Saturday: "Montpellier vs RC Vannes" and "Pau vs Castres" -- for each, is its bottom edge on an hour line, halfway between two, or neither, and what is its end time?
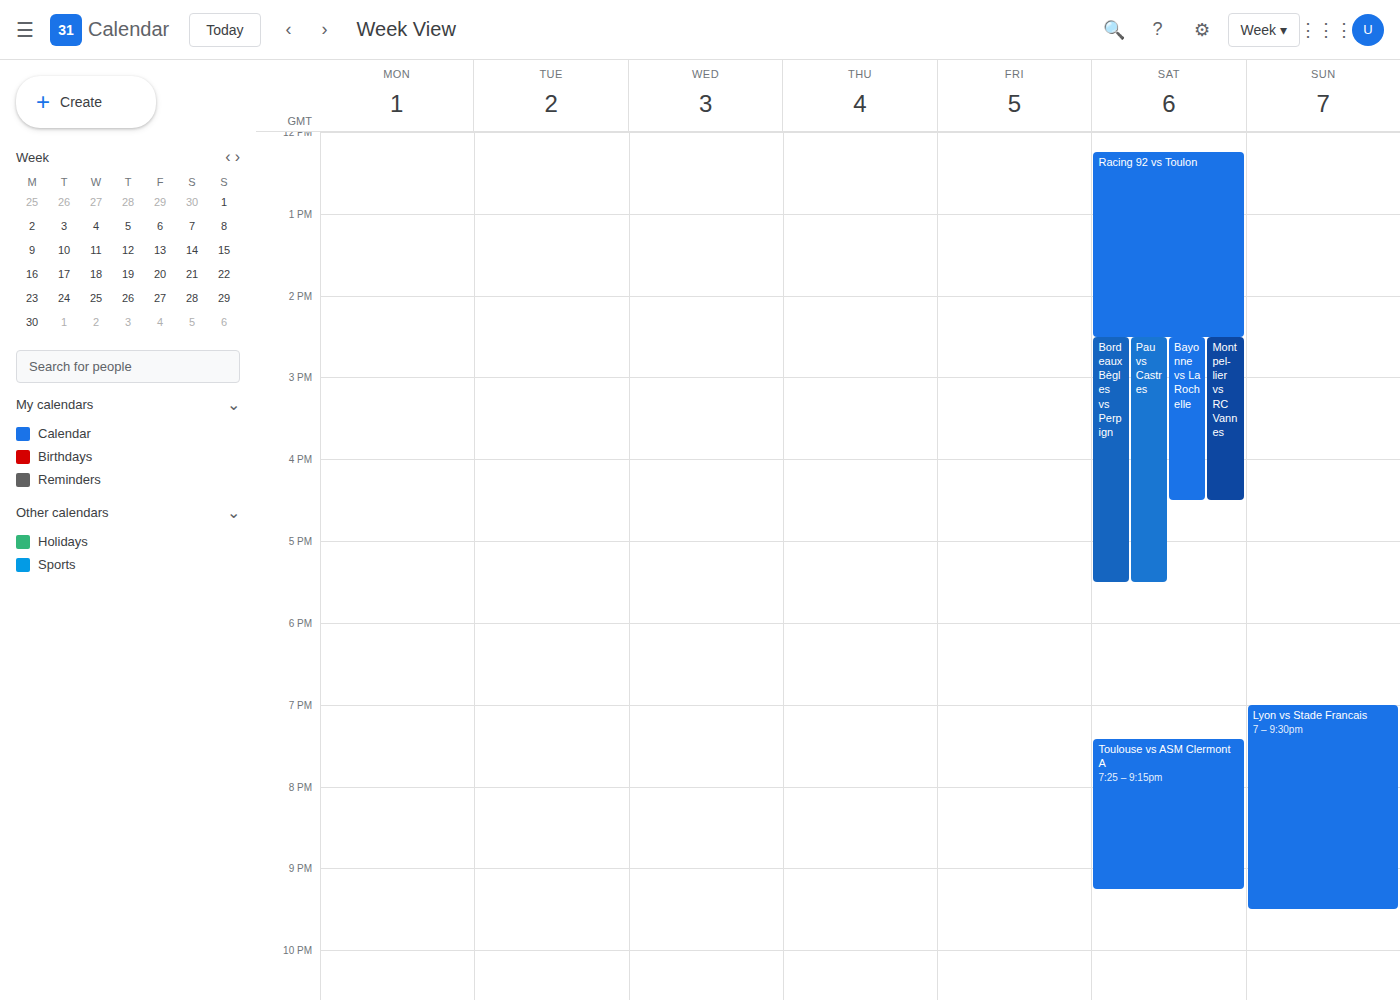
"Montpellier vs RC Vannes": 16:30, halfway between the 16:00 and 17:00 lines. "Pau vs Castres": 17:30, halfway between the 17:00 and 18:00 lines.